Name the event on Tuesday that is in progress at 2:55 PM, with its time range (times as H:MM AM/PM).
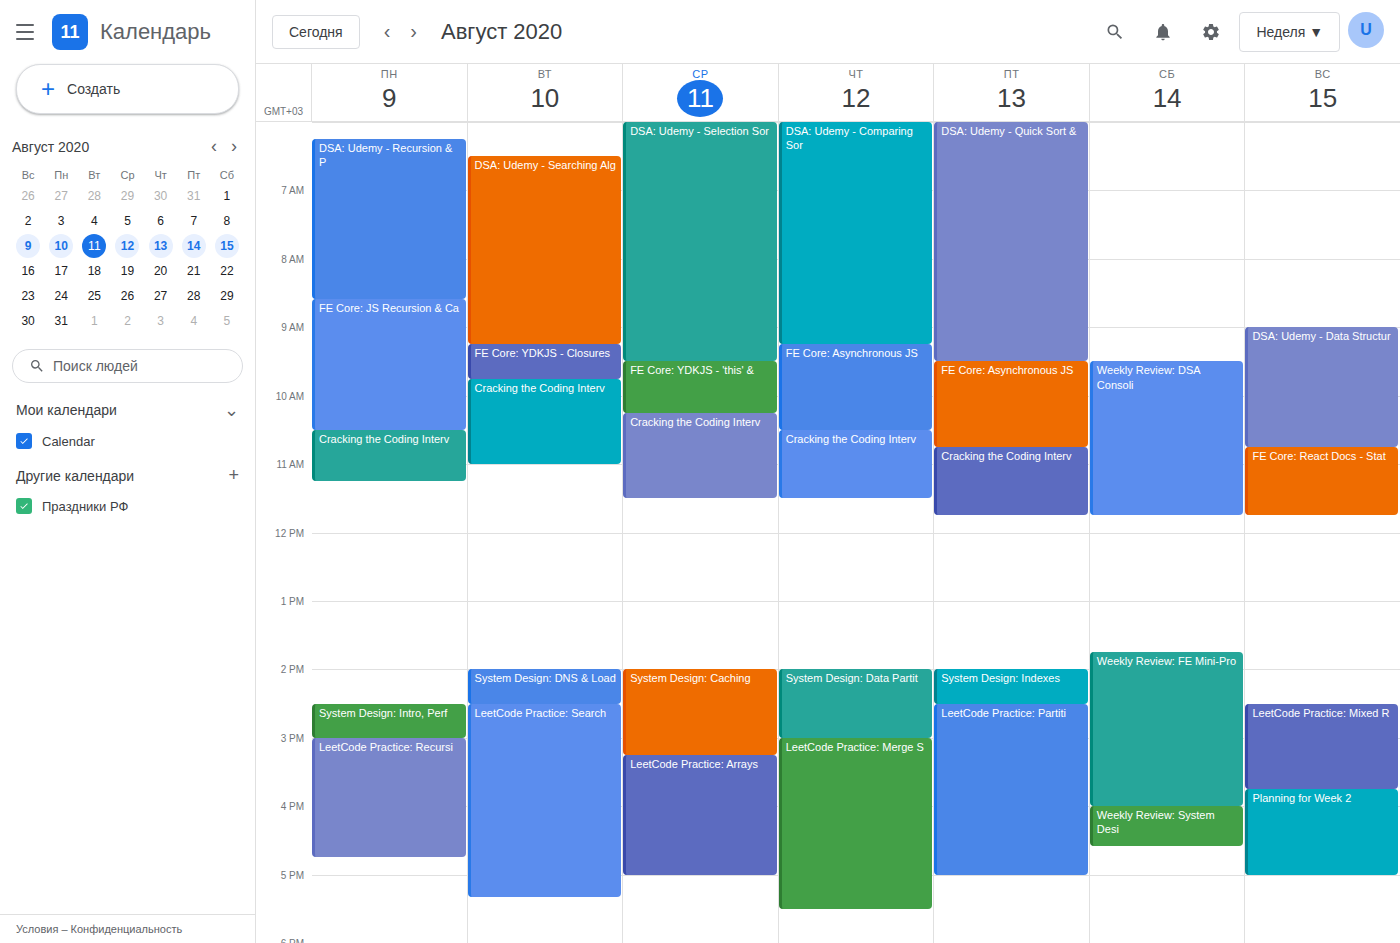
"LeetCode Practice: Search", 2:30 PM to 5:20 PM